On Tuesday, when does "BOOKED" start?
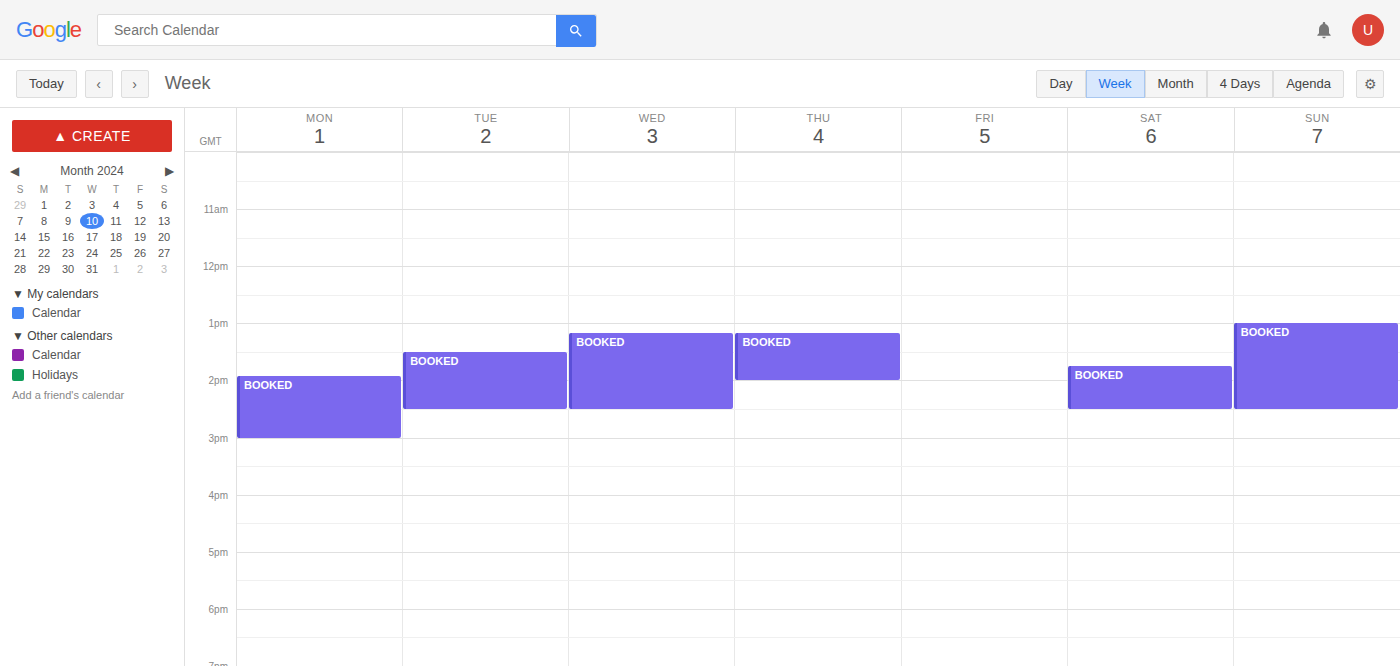
1:30 PM